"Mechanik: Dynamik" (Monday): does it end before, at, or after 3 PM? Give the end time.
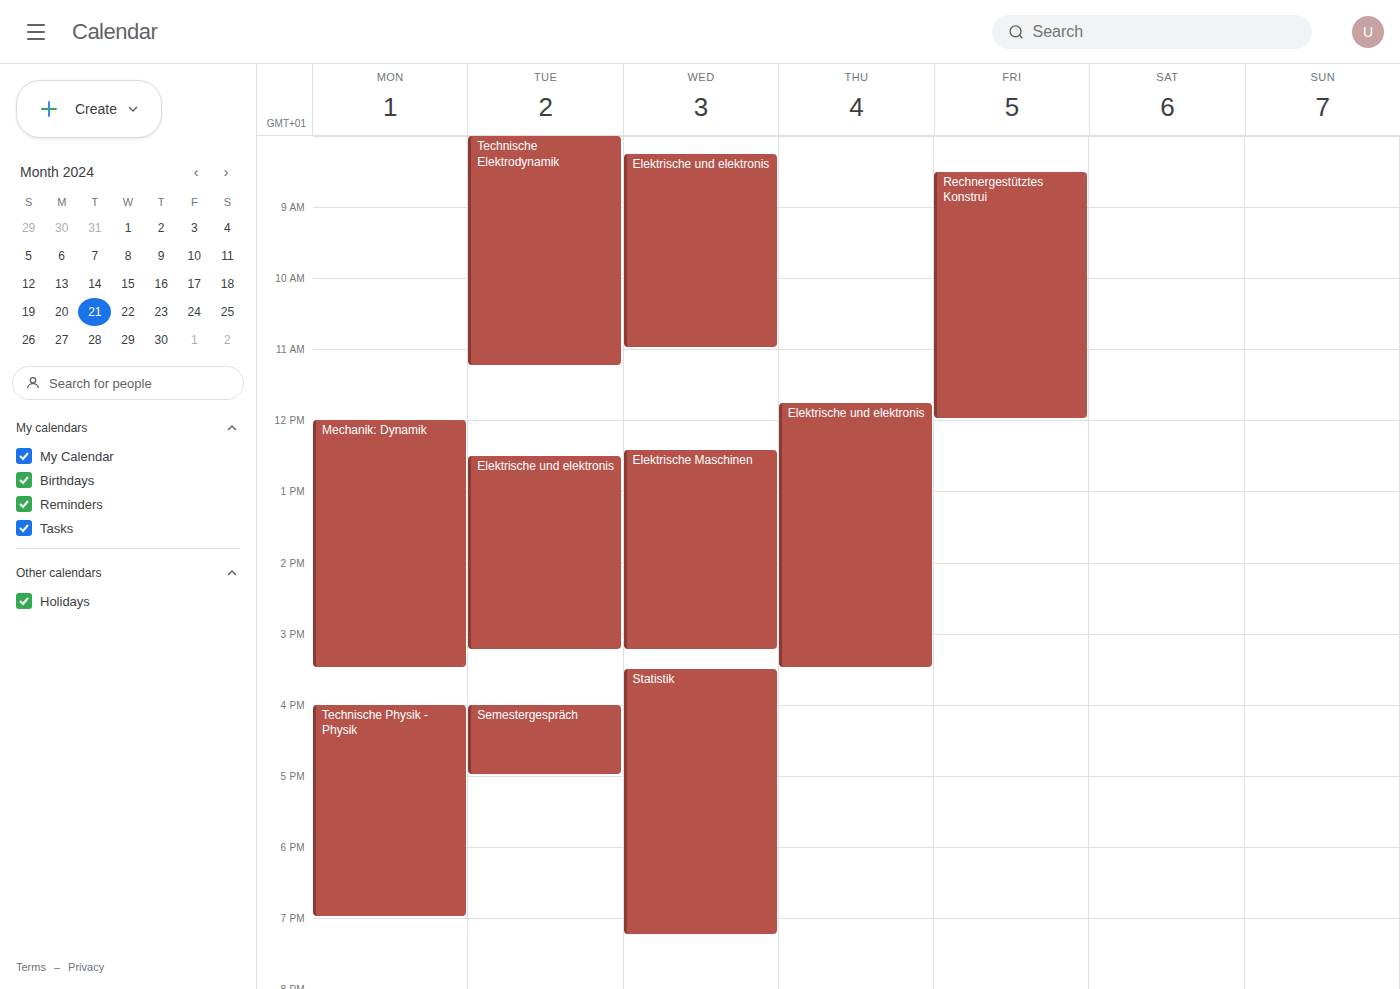
3:30 PM -- after 3 PM, 30 minutes below the 3 PM line.